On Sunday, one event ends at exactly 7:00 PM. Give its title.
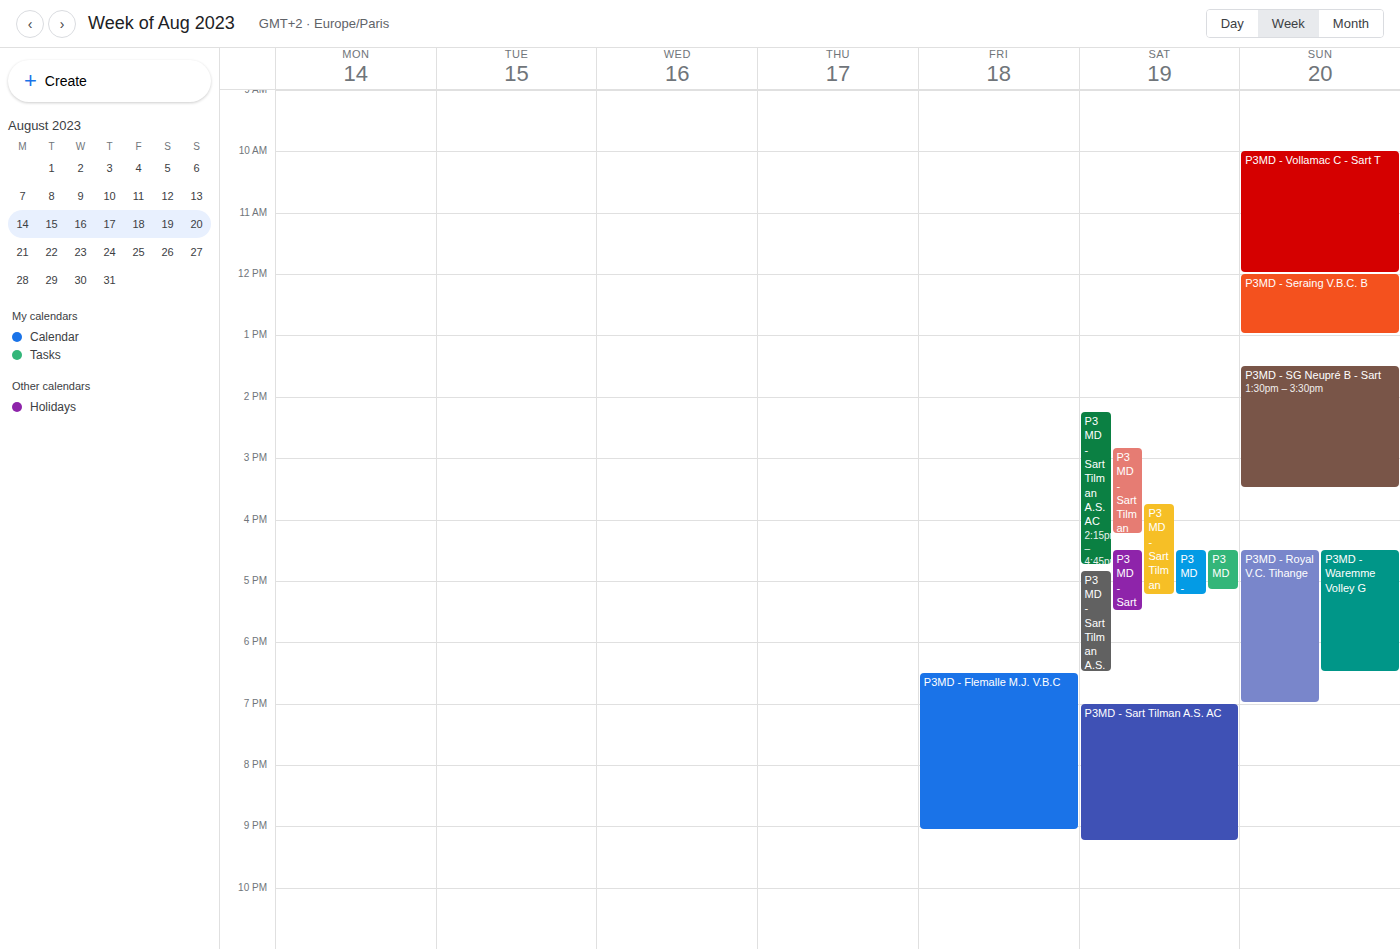
"P3MD - Royal V.C. Tihange"